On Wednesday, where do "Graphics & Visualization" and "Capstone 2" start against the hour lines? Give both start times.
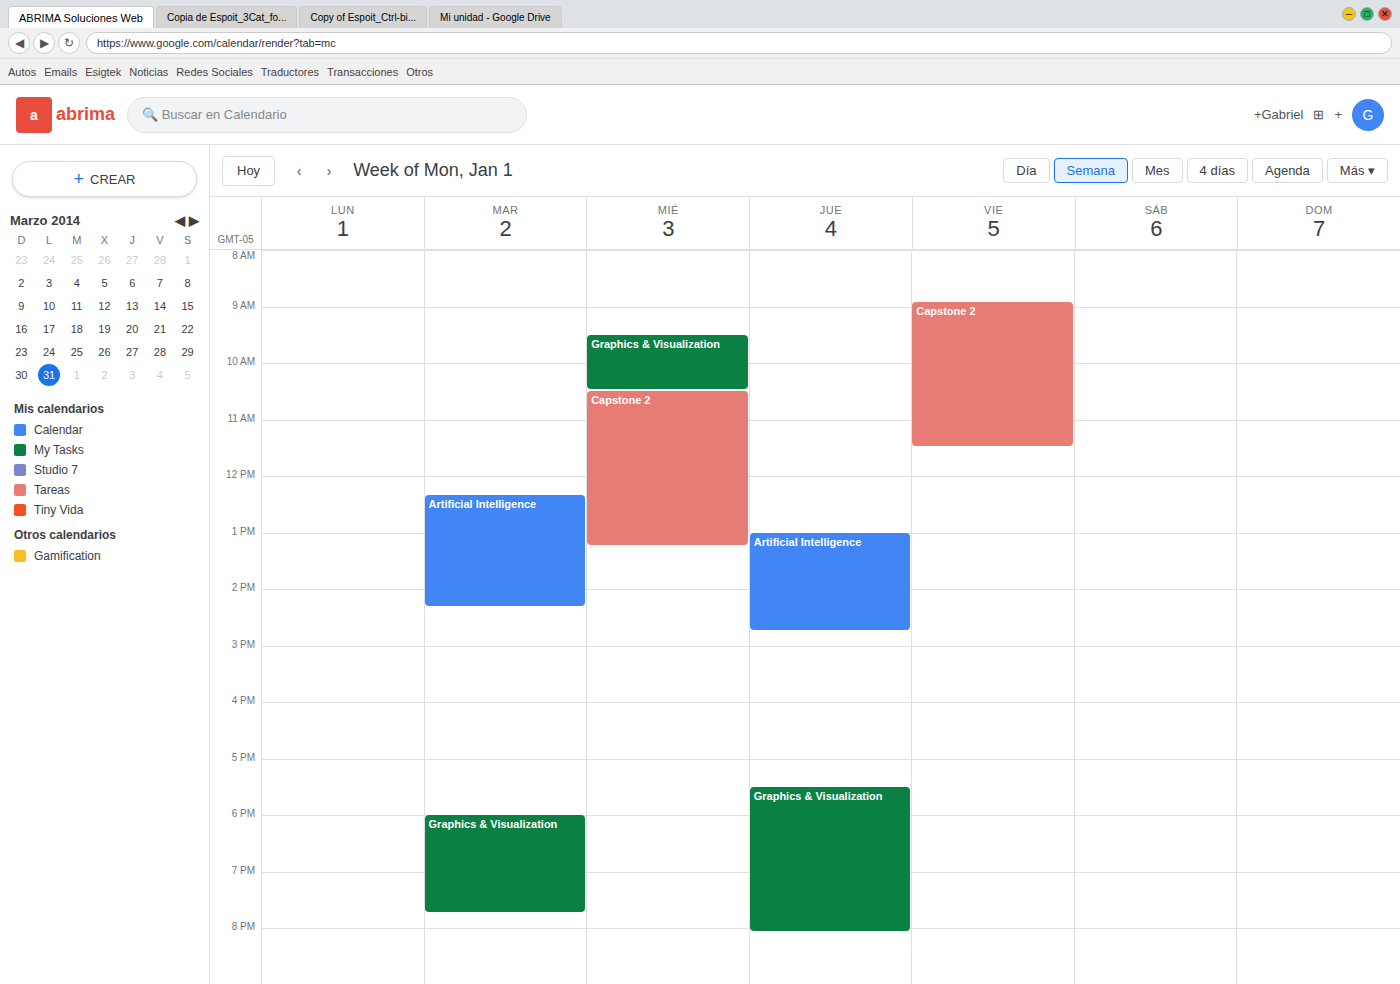
"Graphics & Visualization": 9:30 AM, halfway between the 9 AM and 10 AM lines. "Capstone 2": 10:30 AM, halfway between the 10 AM and 11 AM lines.